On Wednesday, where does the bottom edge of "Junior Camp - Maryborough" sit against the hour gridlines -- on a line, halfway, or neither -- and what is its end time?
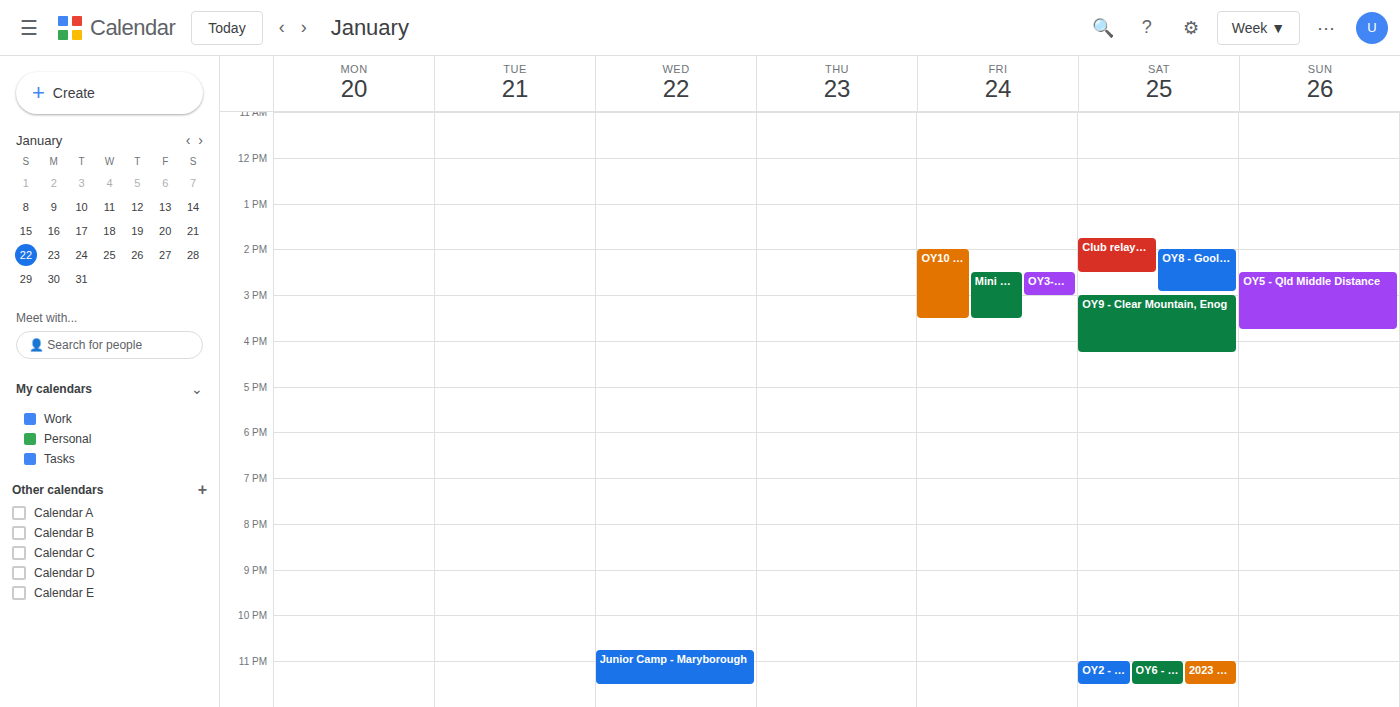
11:30 PM -- halfway between the 11 PM and 12 AM lines.